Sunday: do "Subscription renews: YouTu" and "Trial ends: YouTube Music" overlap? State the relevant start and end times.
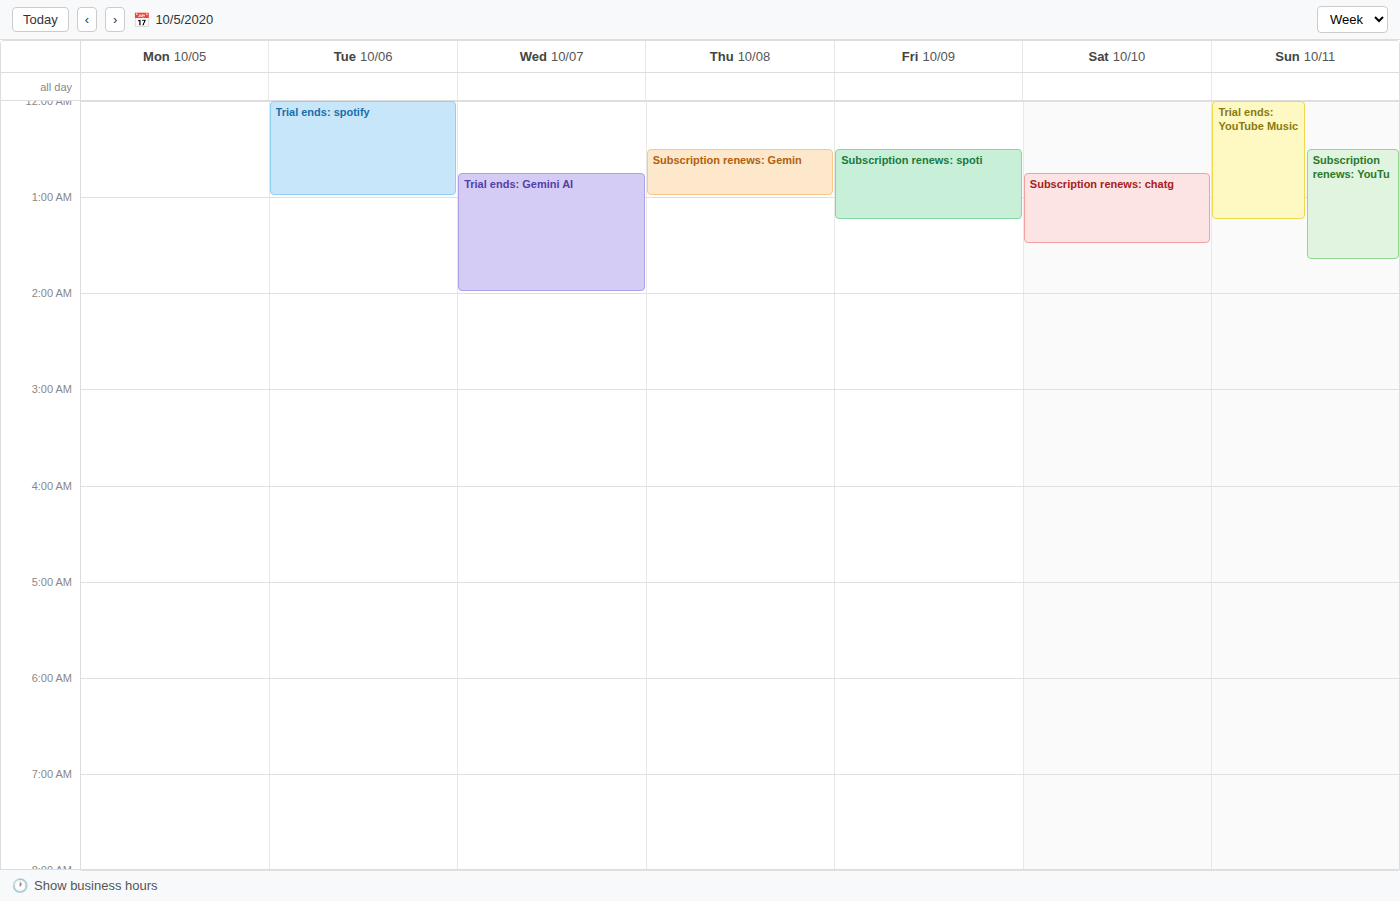
"Subscription renews: YouTu" starts at 12:30 AM, before "Trial ends: YouTube Music" ends at 1:15 AM -- they overlap.